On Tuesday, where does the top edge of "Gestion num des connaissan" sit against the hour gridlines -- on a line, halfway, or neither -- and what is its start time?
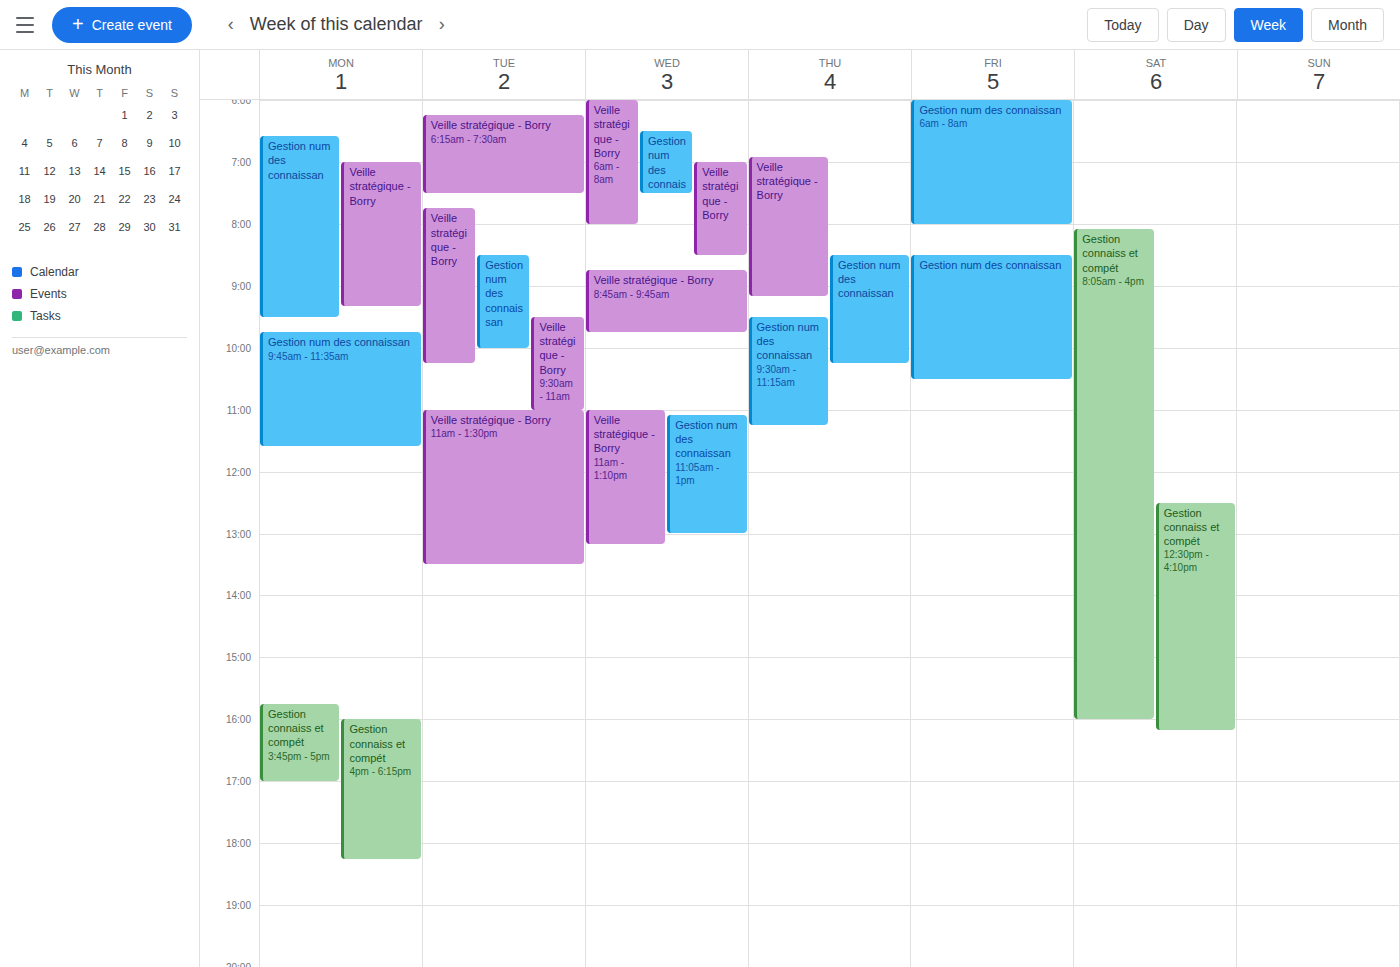
8:30 AM -- halfway between the 8 AM and 9 AM lines.